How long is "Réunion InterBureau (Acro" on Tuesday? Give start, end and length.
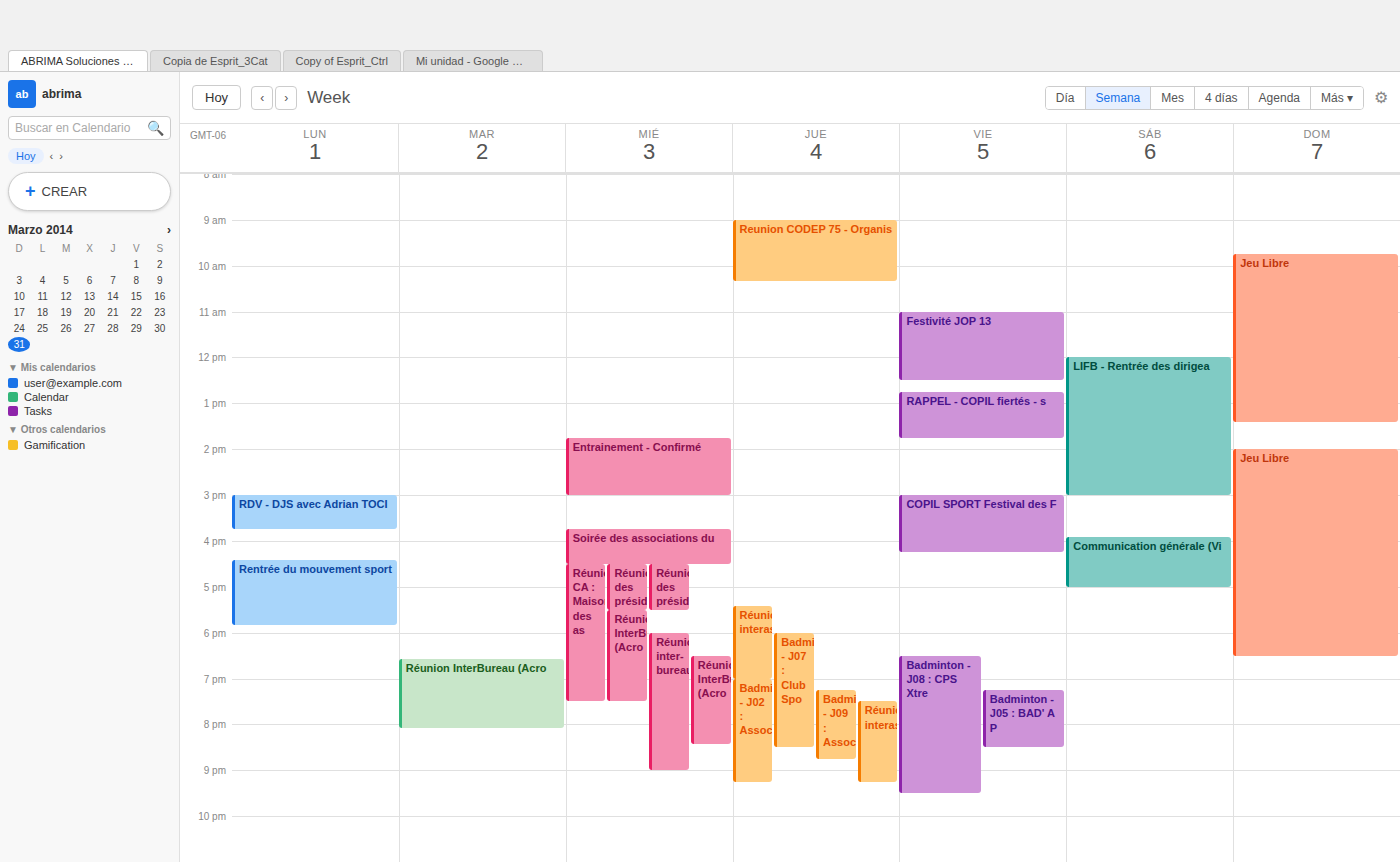
18:35 to 20:05, 1 hour 30 minutes